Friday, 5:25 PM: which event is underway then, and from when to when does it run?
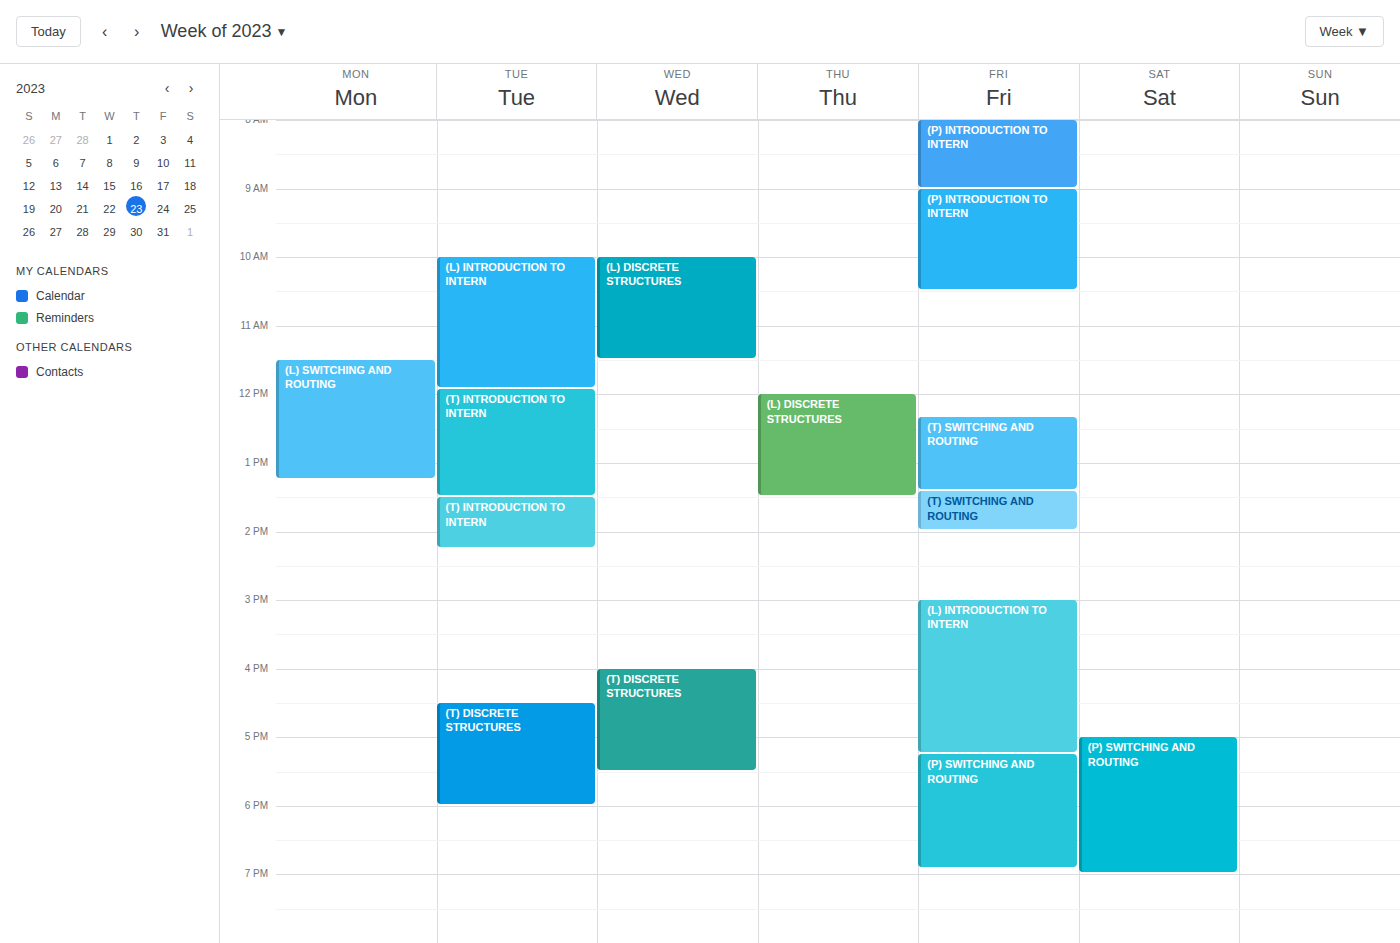
"(P) SWITCHING AND ROUTING", 5:15 PM to 6:55 PM